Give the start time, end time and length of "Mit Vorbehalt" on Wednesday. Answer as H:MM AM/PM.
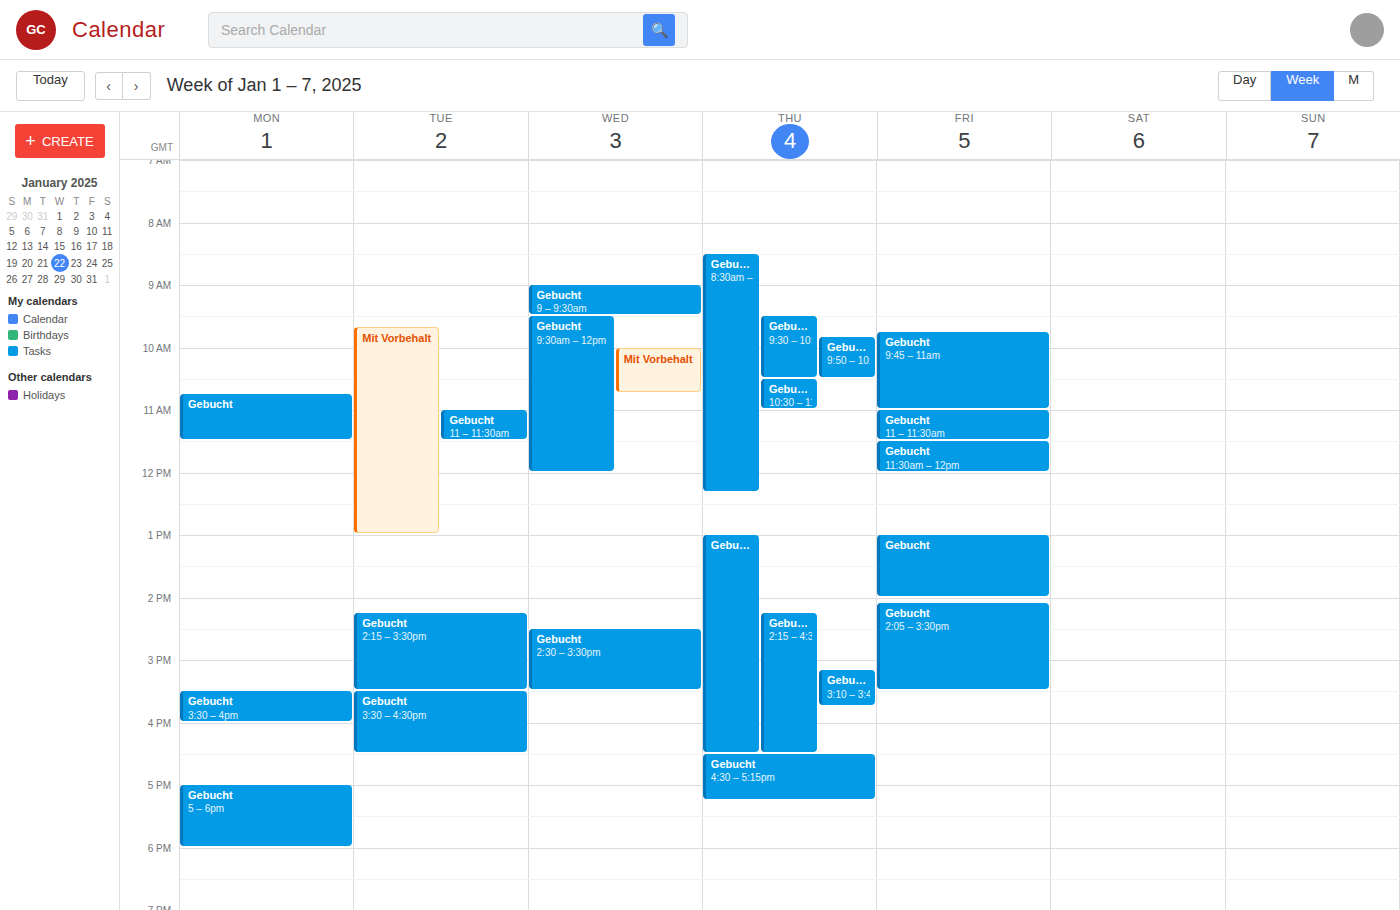
10:00 AM to 10:45 AM, 45 minutes